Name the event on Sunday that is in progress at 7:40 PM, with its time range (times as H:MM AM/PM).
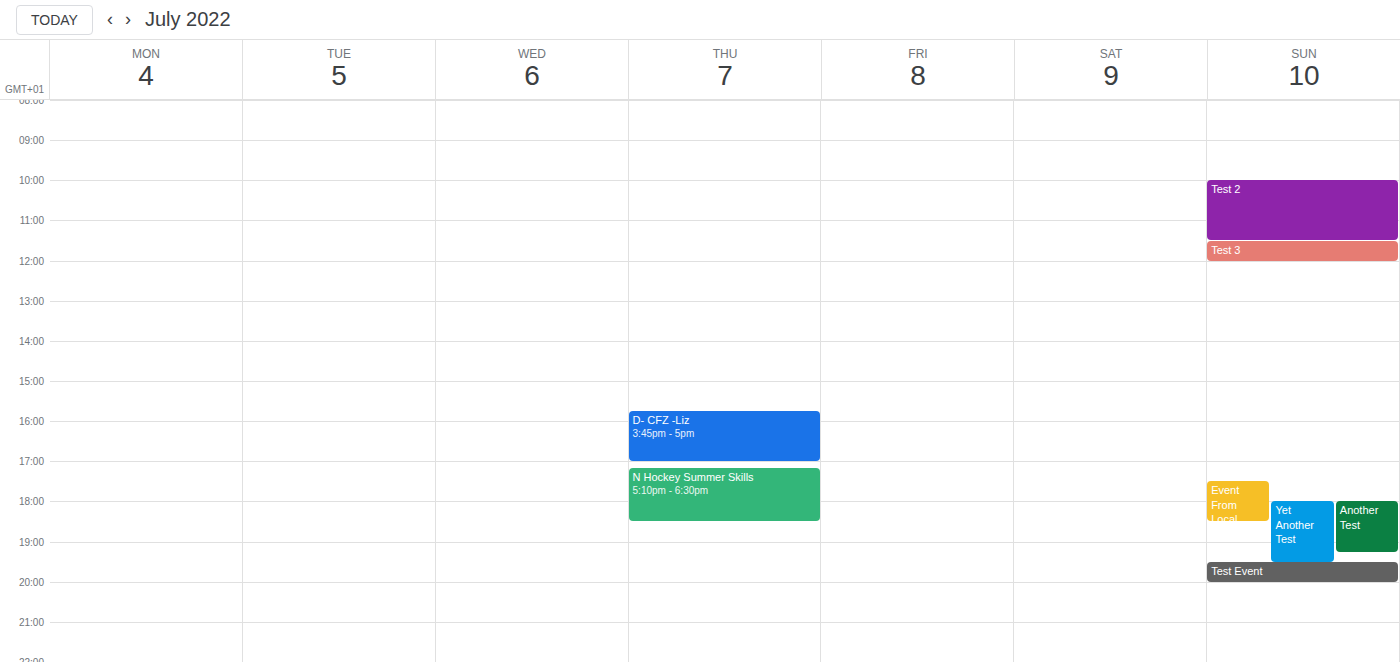
"Test Event", 7:30 PM to 8:00 PM